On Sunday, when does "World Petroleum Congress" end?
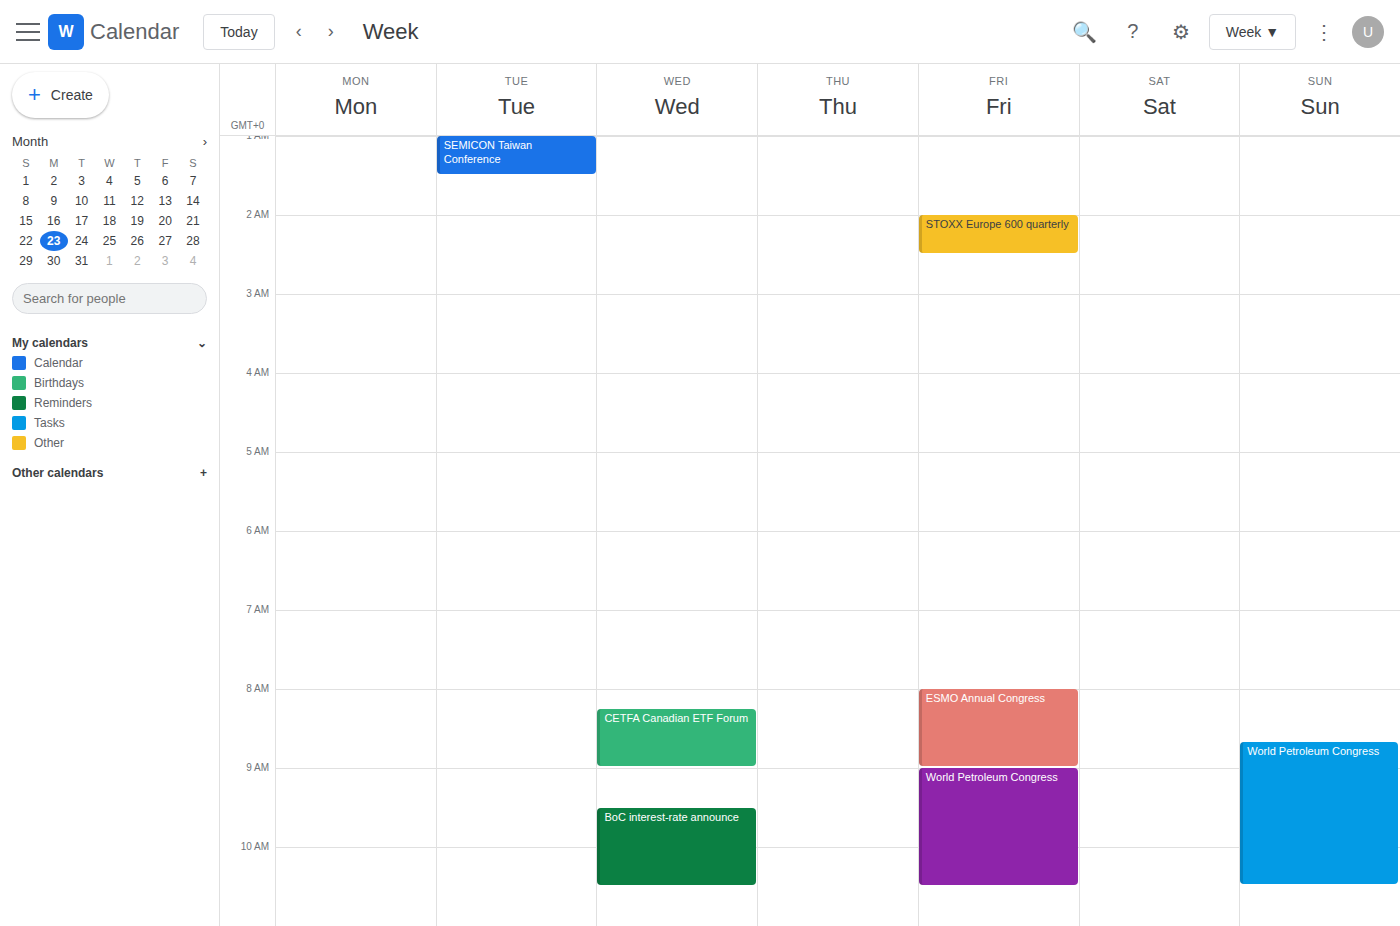
10:30 AM